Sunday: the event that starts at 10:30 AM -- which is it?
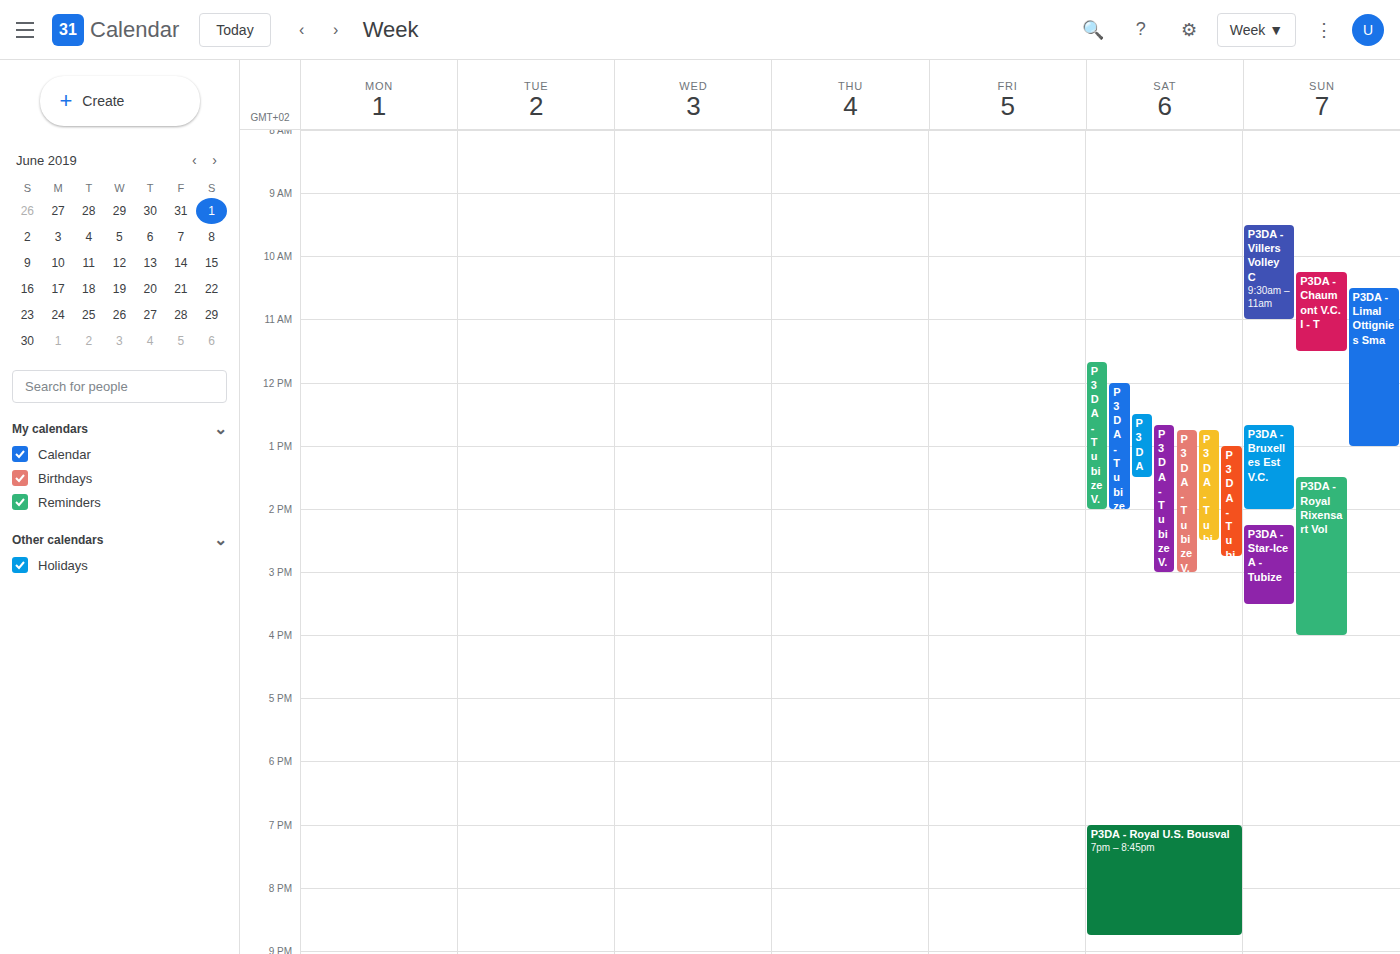
"P3DA - Limal Ottignies Sma"